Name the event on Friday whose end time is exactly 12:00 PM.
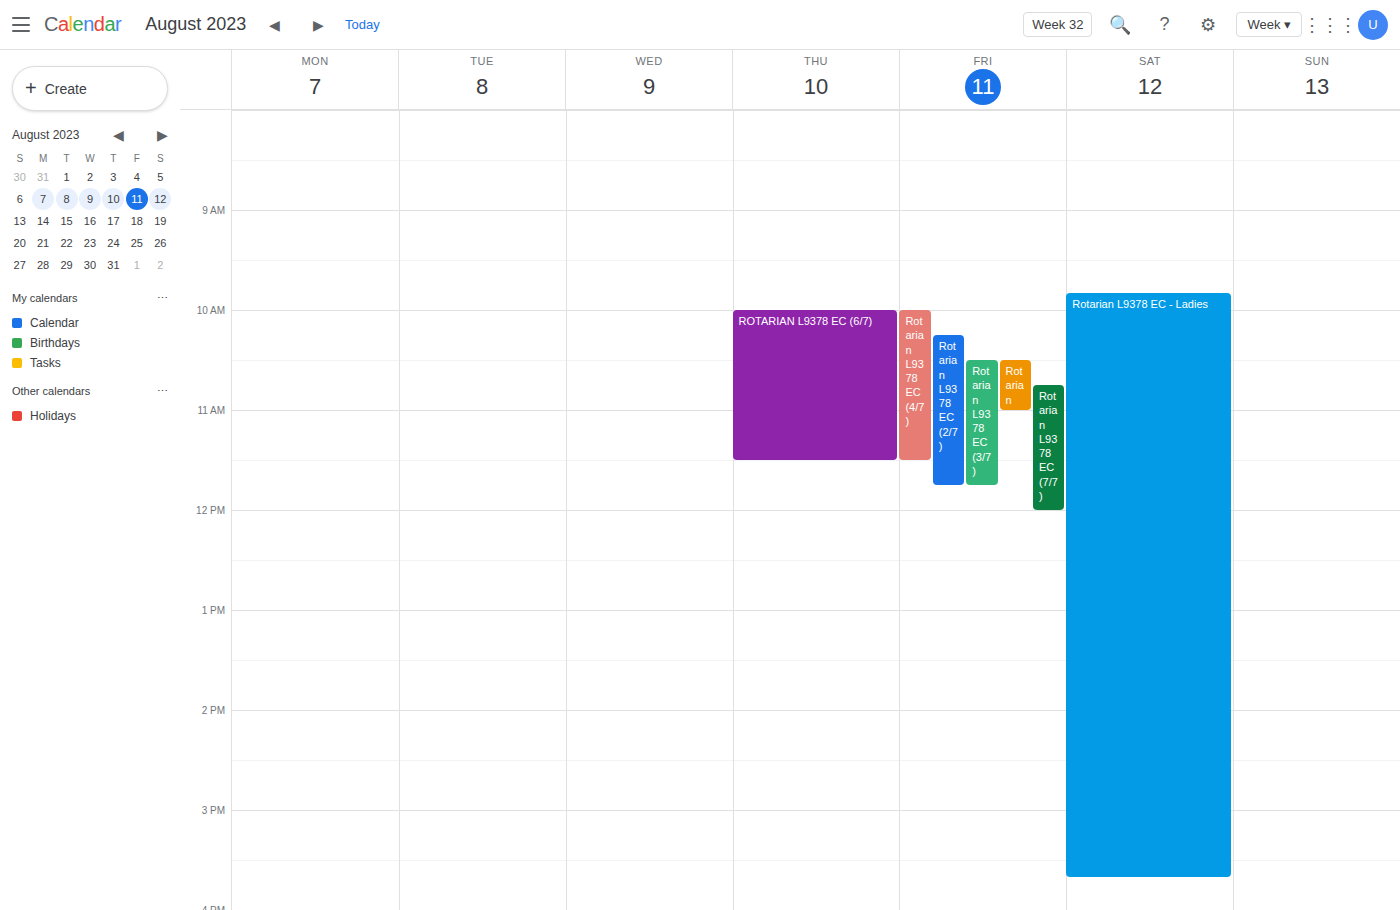
"Rotarian L9378 EC (7/7)"